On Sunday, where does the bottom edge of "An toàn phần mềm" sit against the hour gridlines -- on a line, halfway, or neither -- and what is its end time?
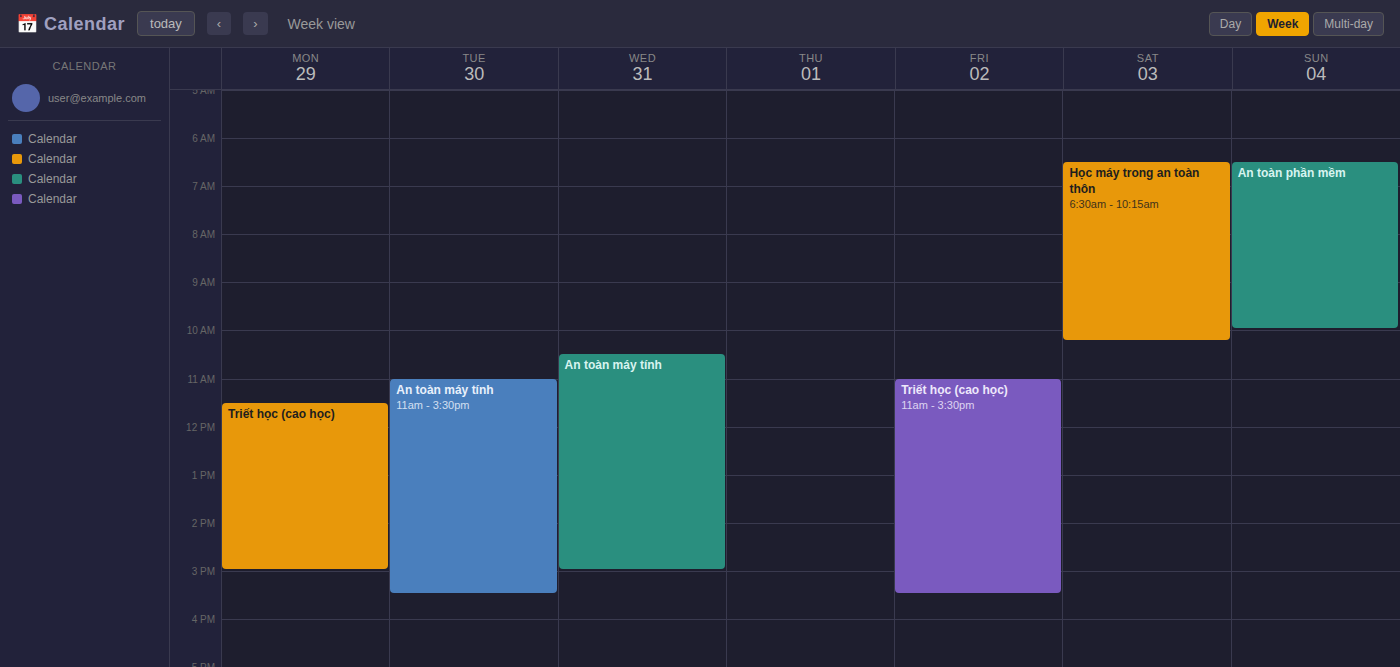
10:00 AM -- exactly on the 10 AM line.